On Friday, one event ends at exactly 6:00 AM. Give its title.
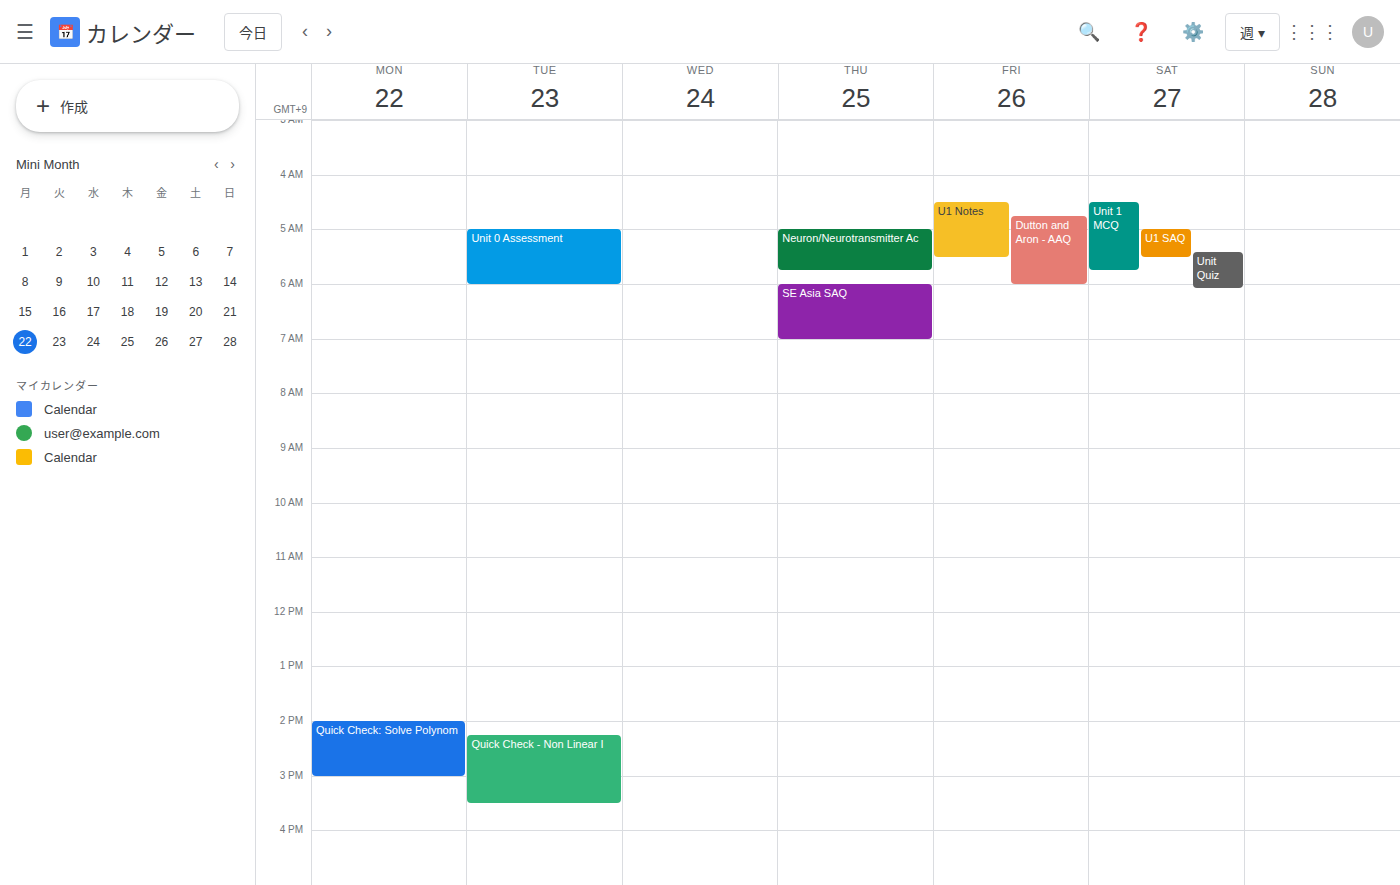
"Dutton and Aron - AAQ"